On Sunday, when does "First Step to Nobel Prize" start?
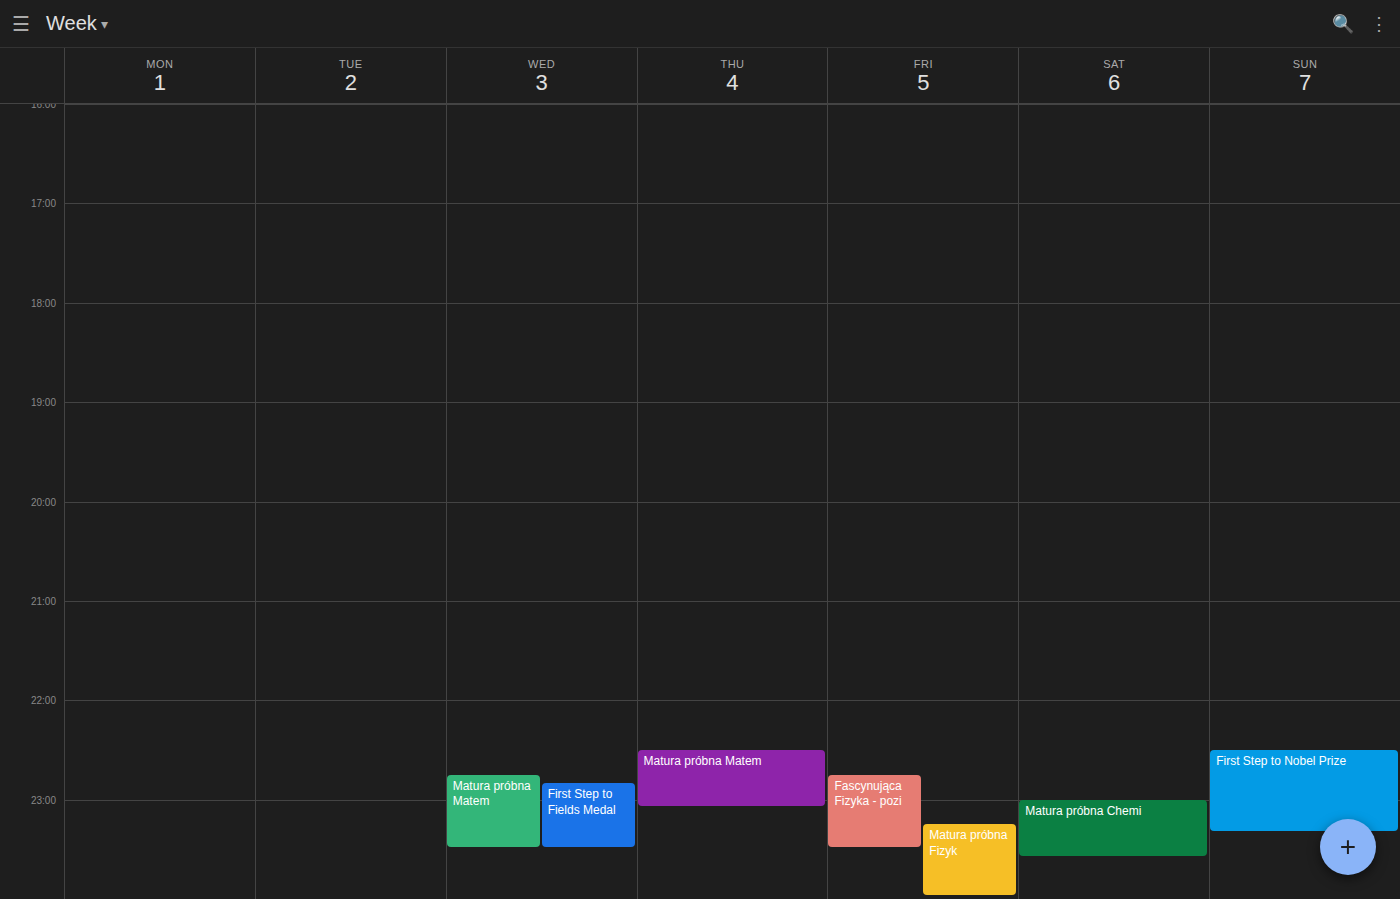
10:30 PM